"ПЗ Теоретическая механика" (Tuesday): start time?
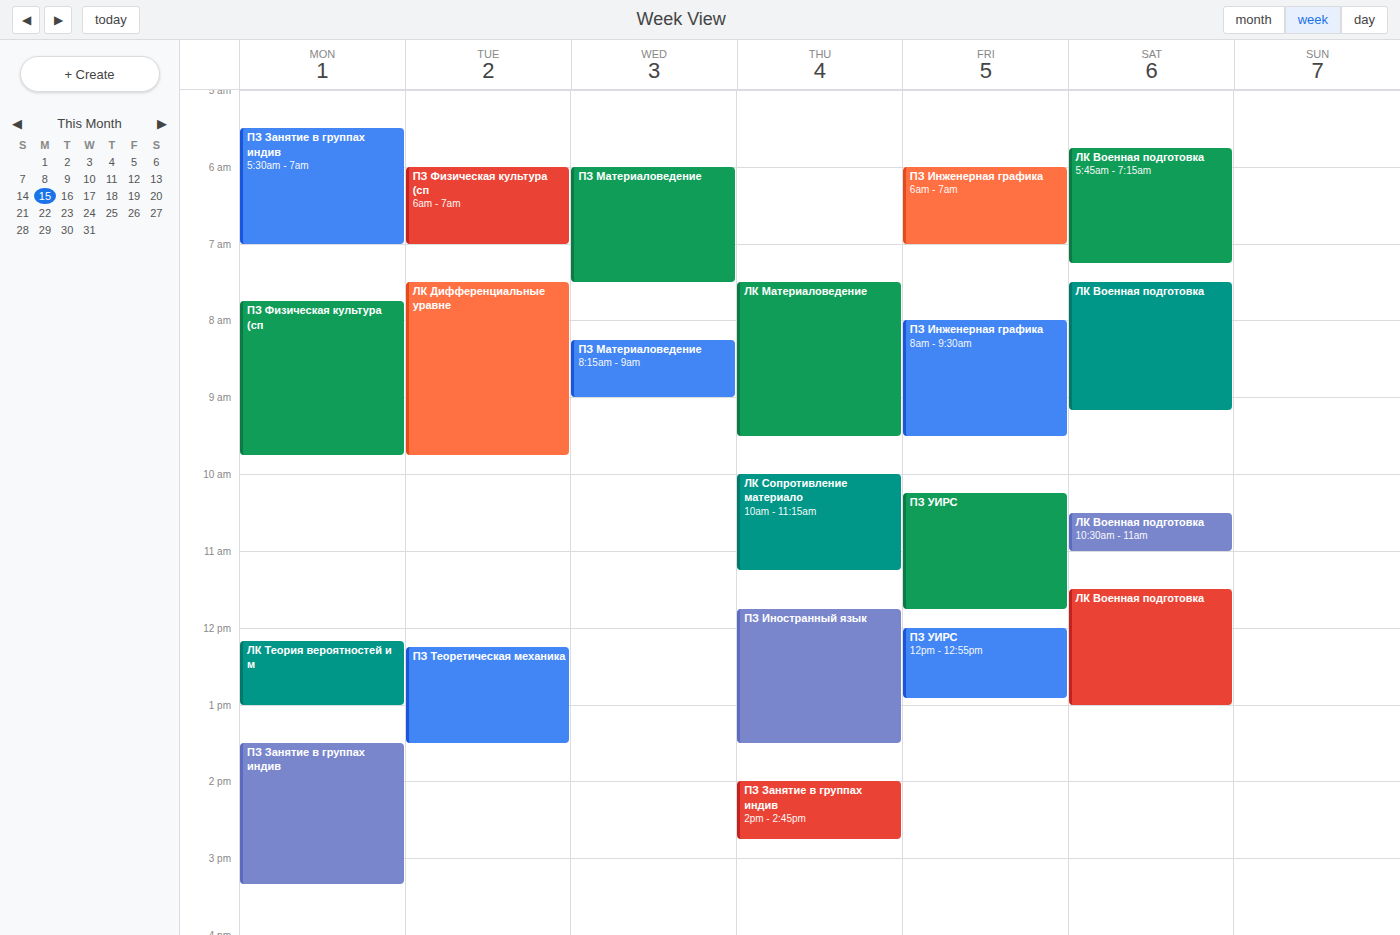
12:15 PM